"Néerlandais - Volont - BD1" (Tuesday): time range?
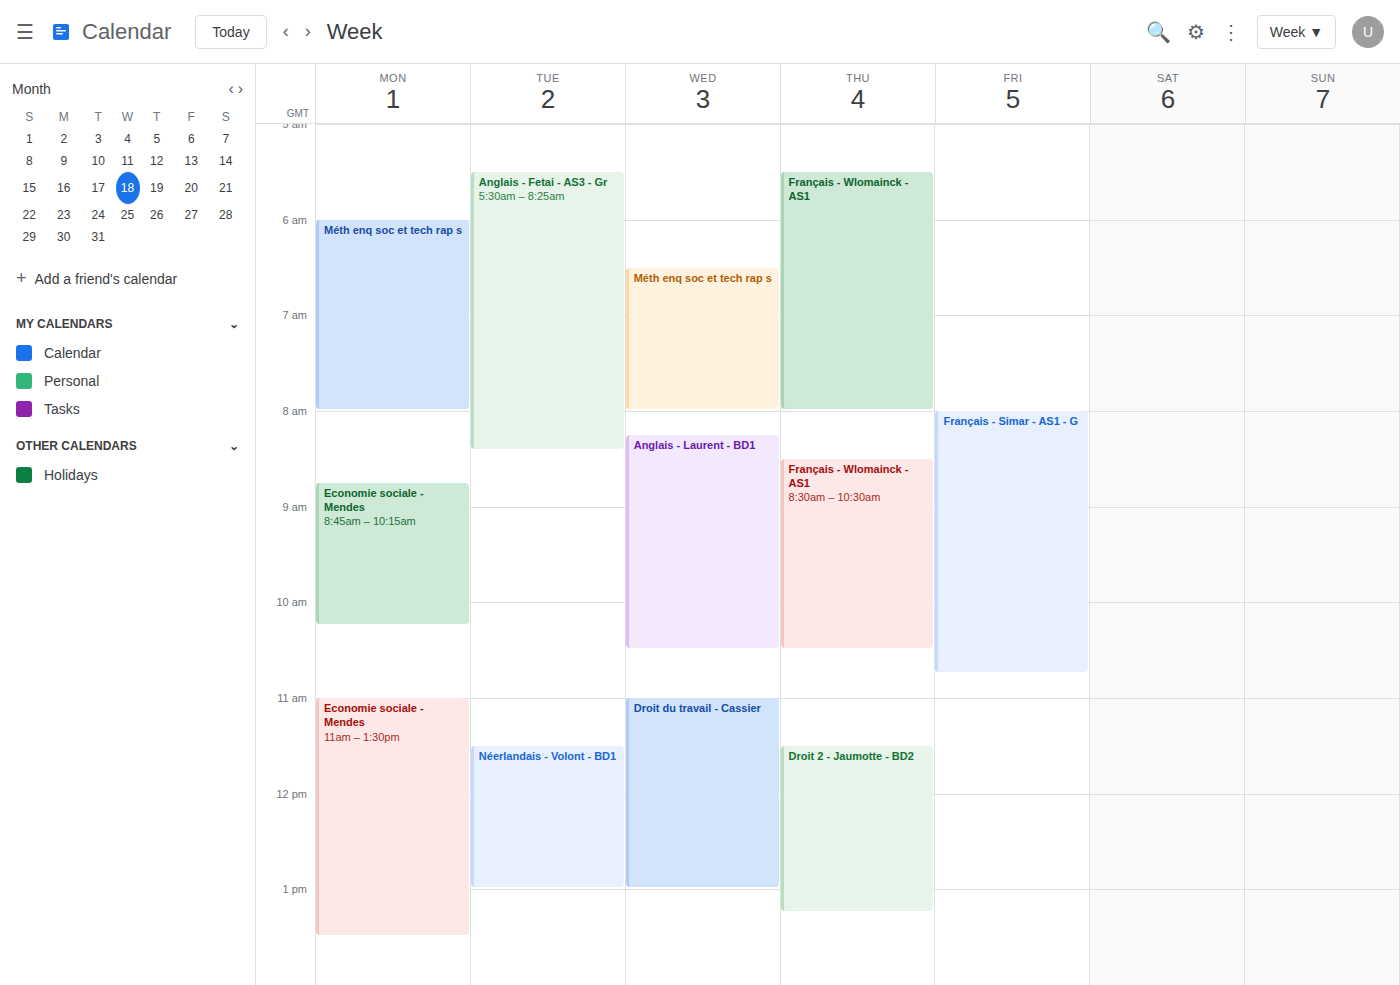
11:30 AM to 1:00 PM